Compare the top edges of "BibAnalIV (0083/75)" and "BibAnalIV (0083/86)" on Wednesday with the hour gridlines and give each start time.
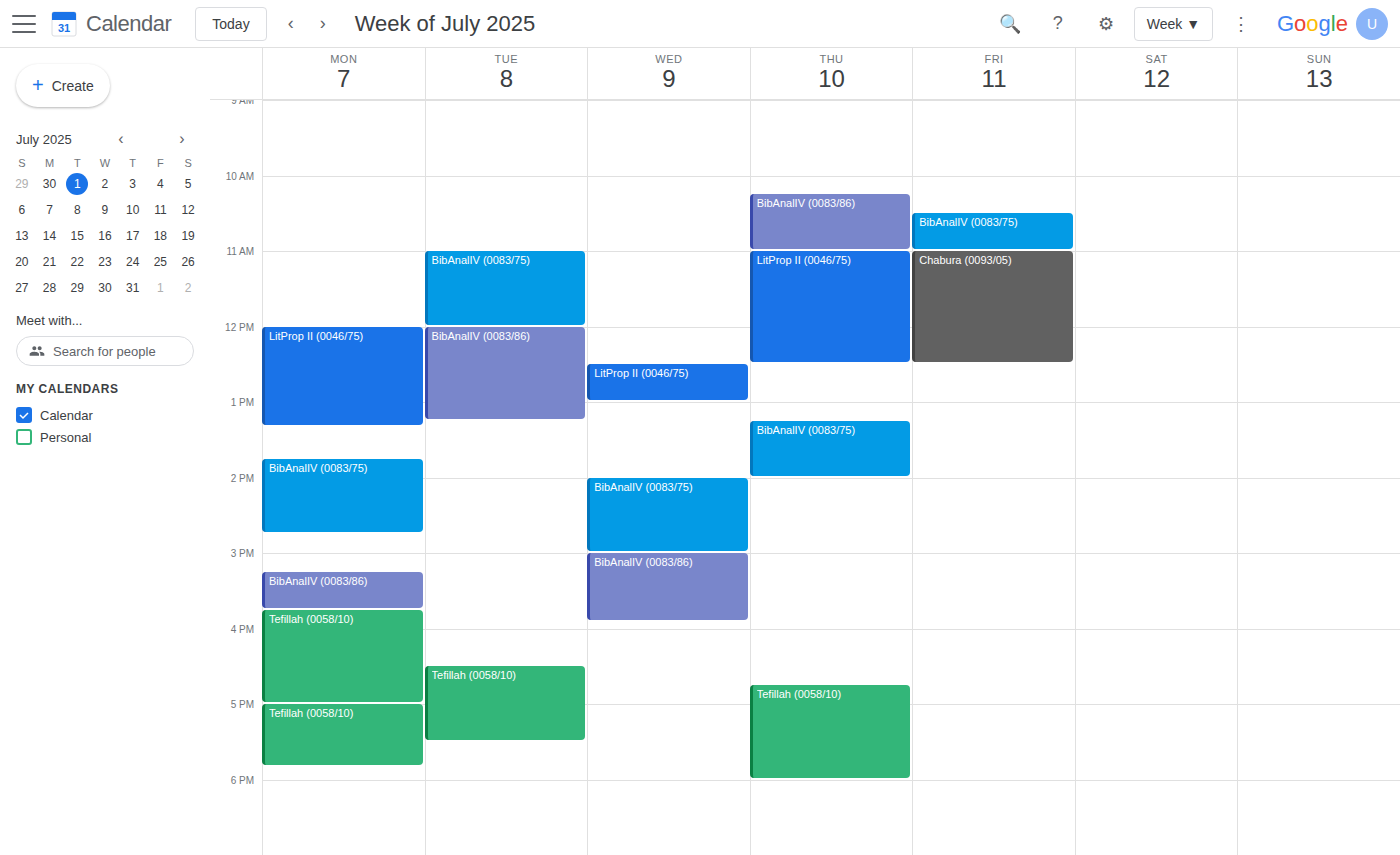
"BibAnalIV (0083/75)": 2:00 PM, exactly on the 2 PM line. "BibAnalIV (0083/86)": 3:00 PM, exactly on the 3 PM line.